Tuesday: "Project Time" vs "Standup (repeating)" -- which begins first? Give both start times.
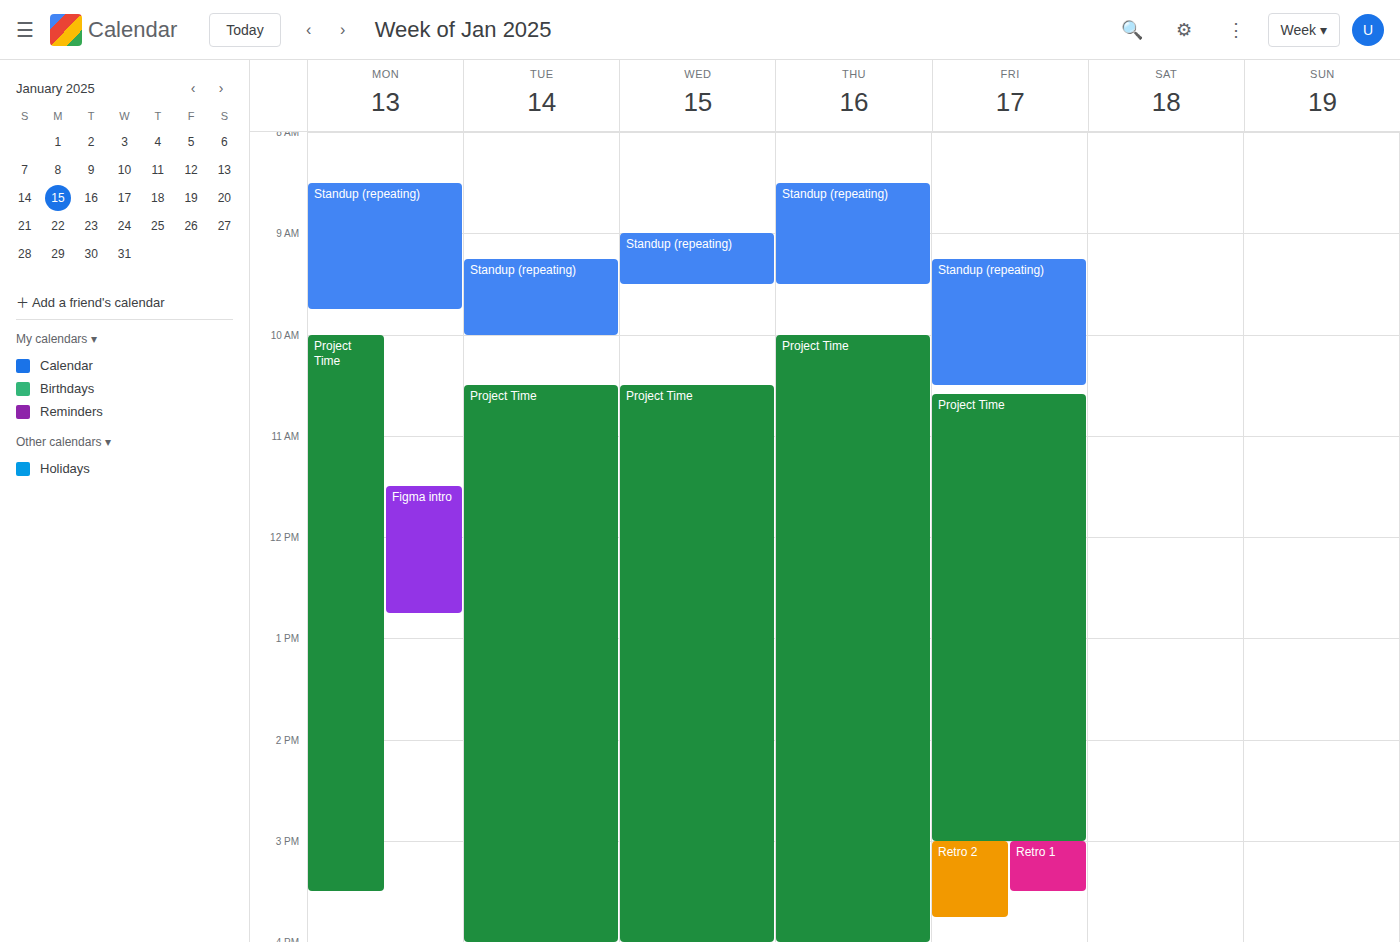
"Standup (repeating)" 9:15 AM; "Project Time" 10:30 AM.